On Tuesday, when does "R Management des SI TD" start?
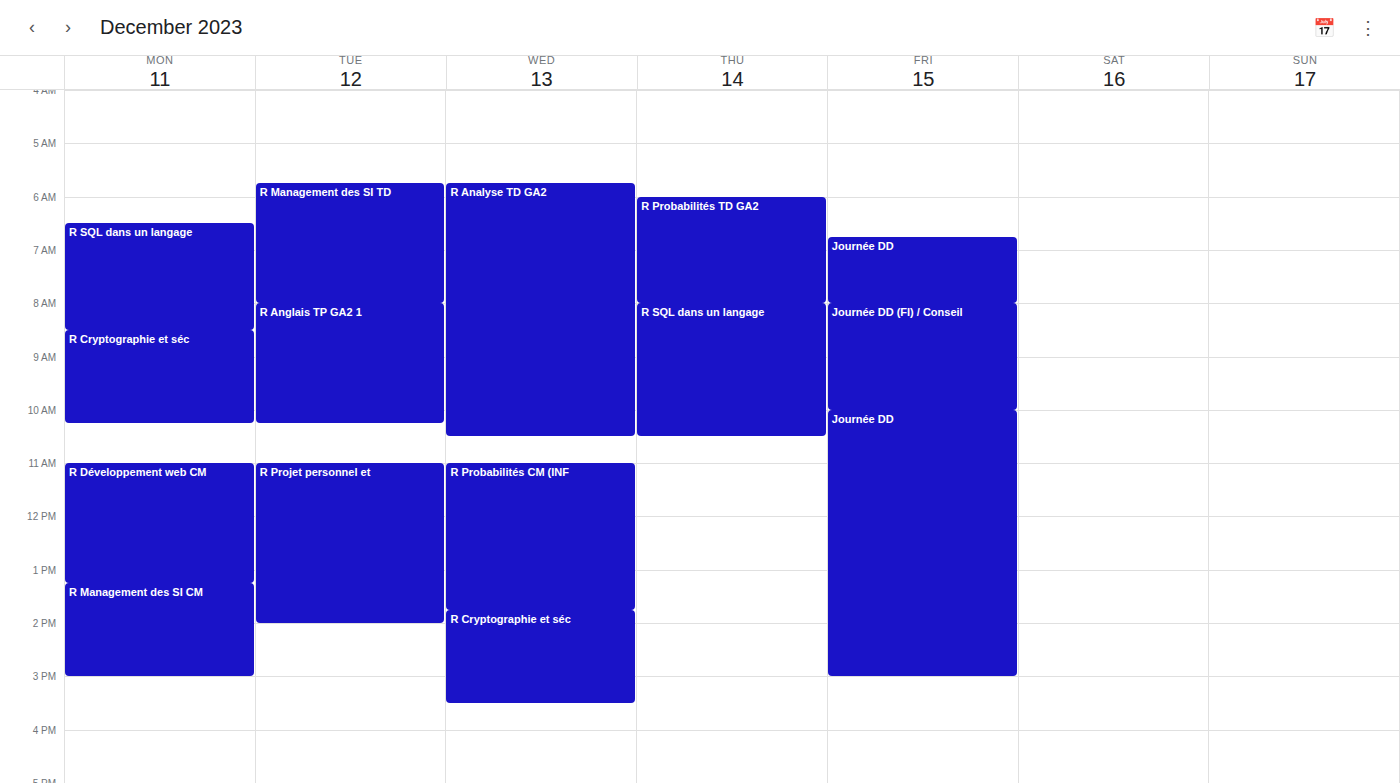
05:45